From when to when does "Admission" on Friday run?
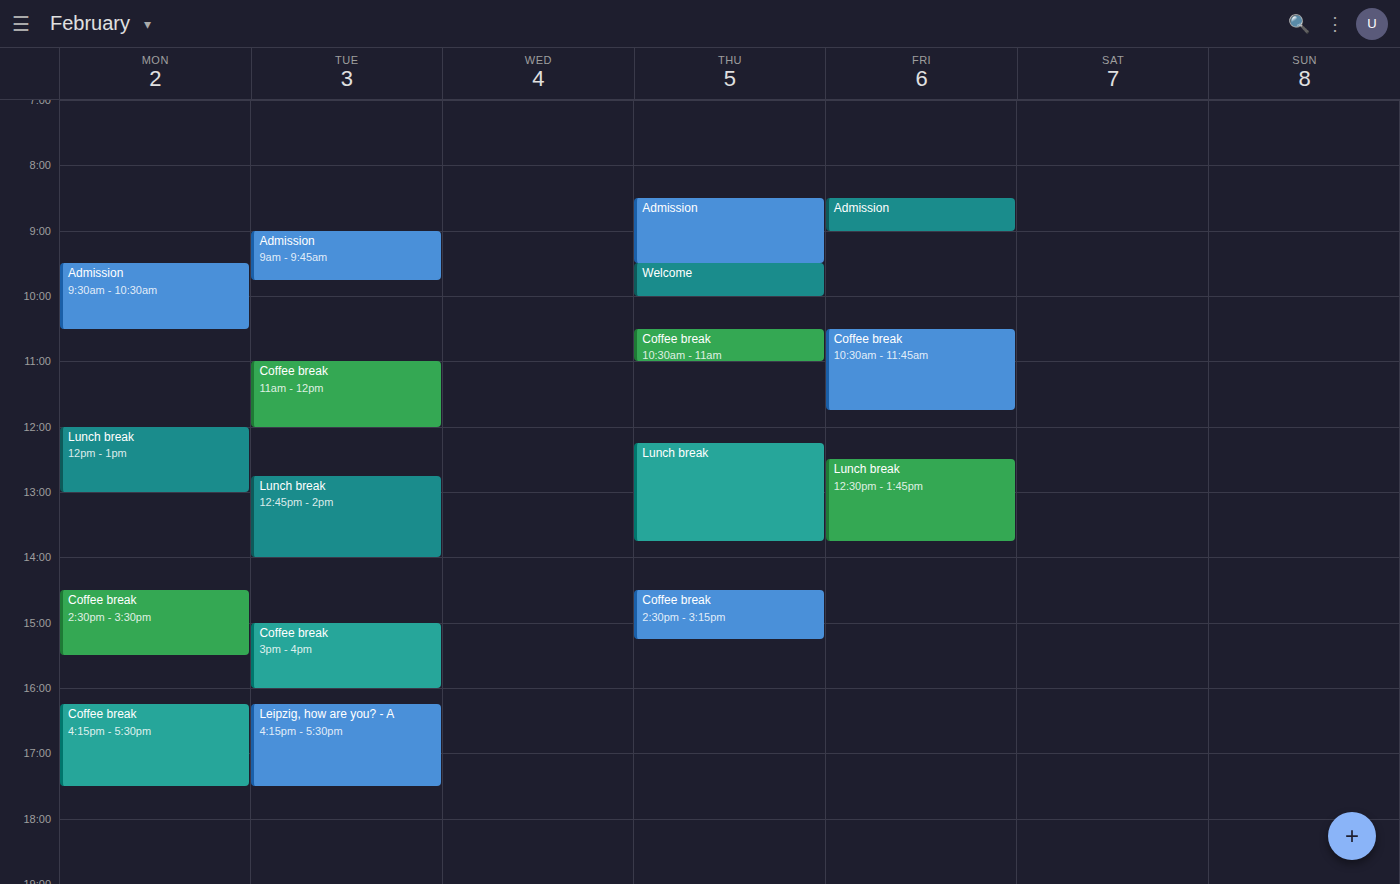
08:30 to 09:00